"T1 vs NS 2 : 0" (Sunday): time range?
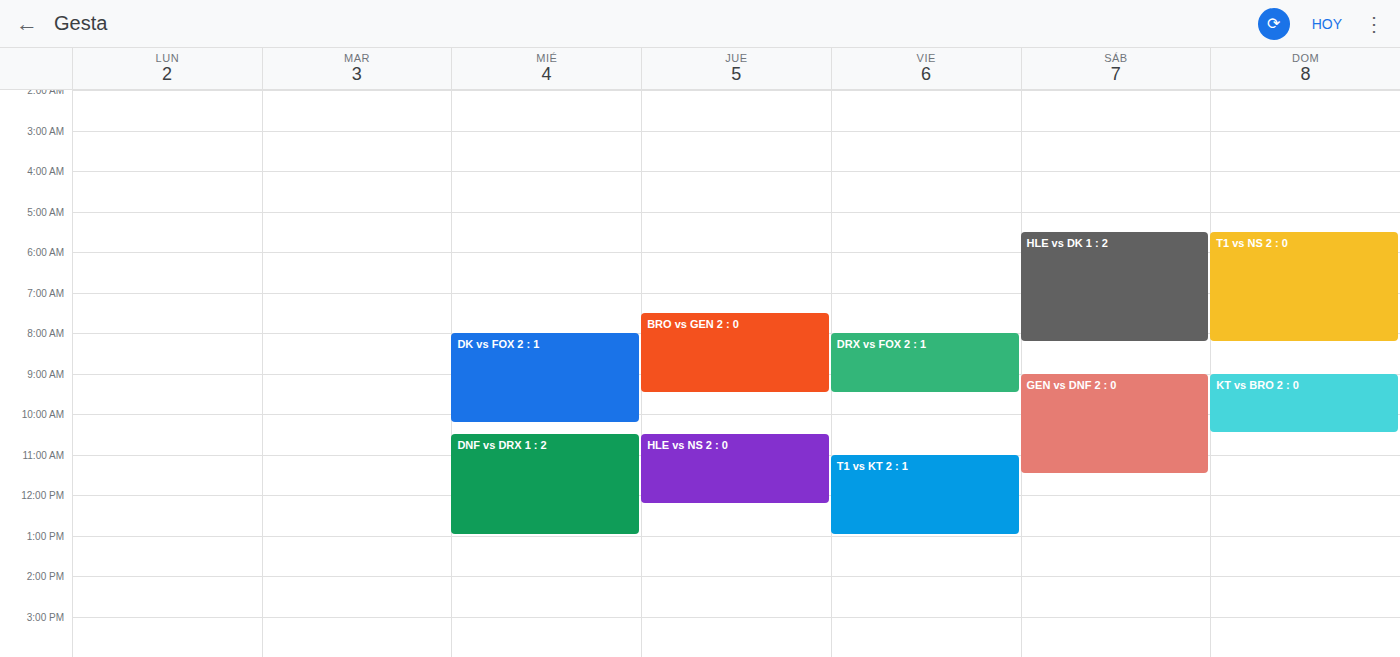
5:30 AM to 8:15 AM